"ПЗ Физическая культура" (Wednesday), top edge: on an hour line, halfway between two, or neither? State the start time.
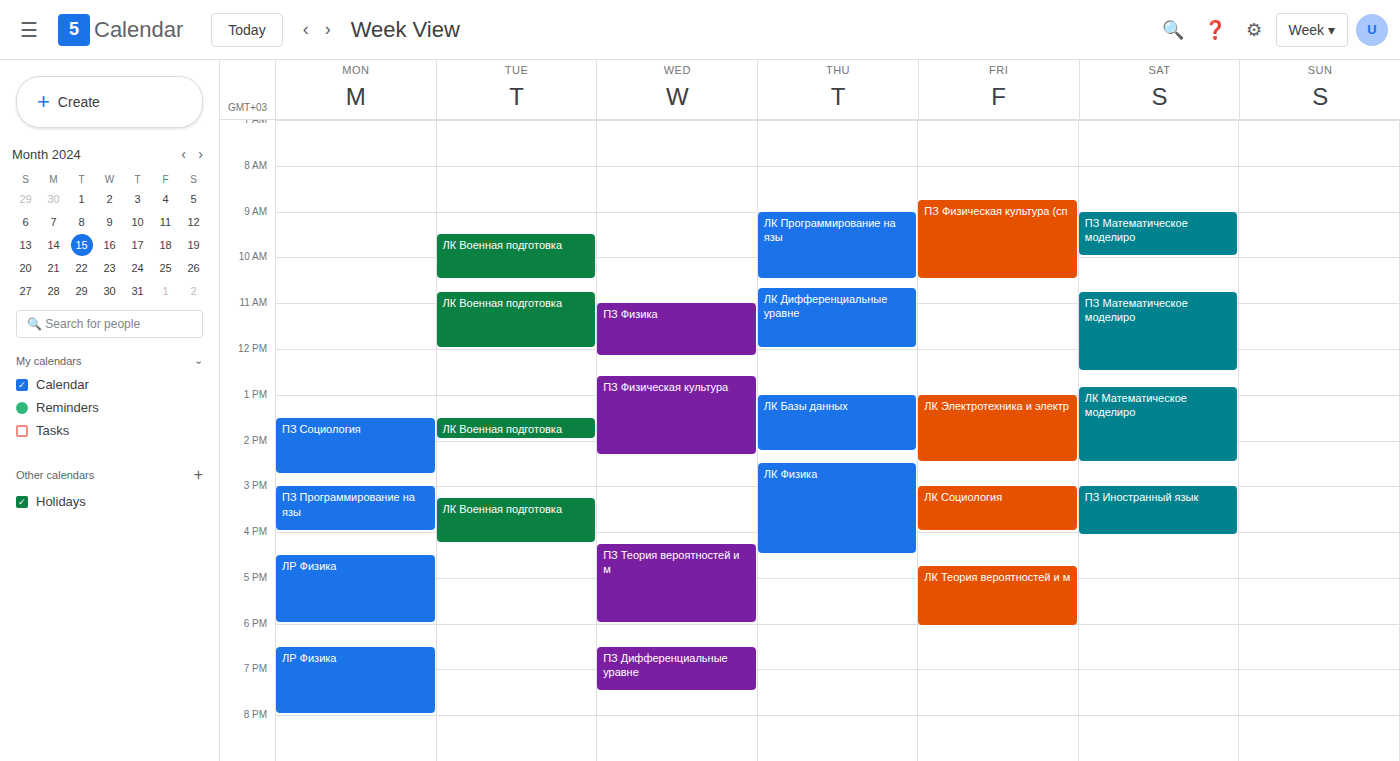
12:35 PM -- neither: 35 minutes below the 12 PM line and 25 minutes above the 1 PM line.